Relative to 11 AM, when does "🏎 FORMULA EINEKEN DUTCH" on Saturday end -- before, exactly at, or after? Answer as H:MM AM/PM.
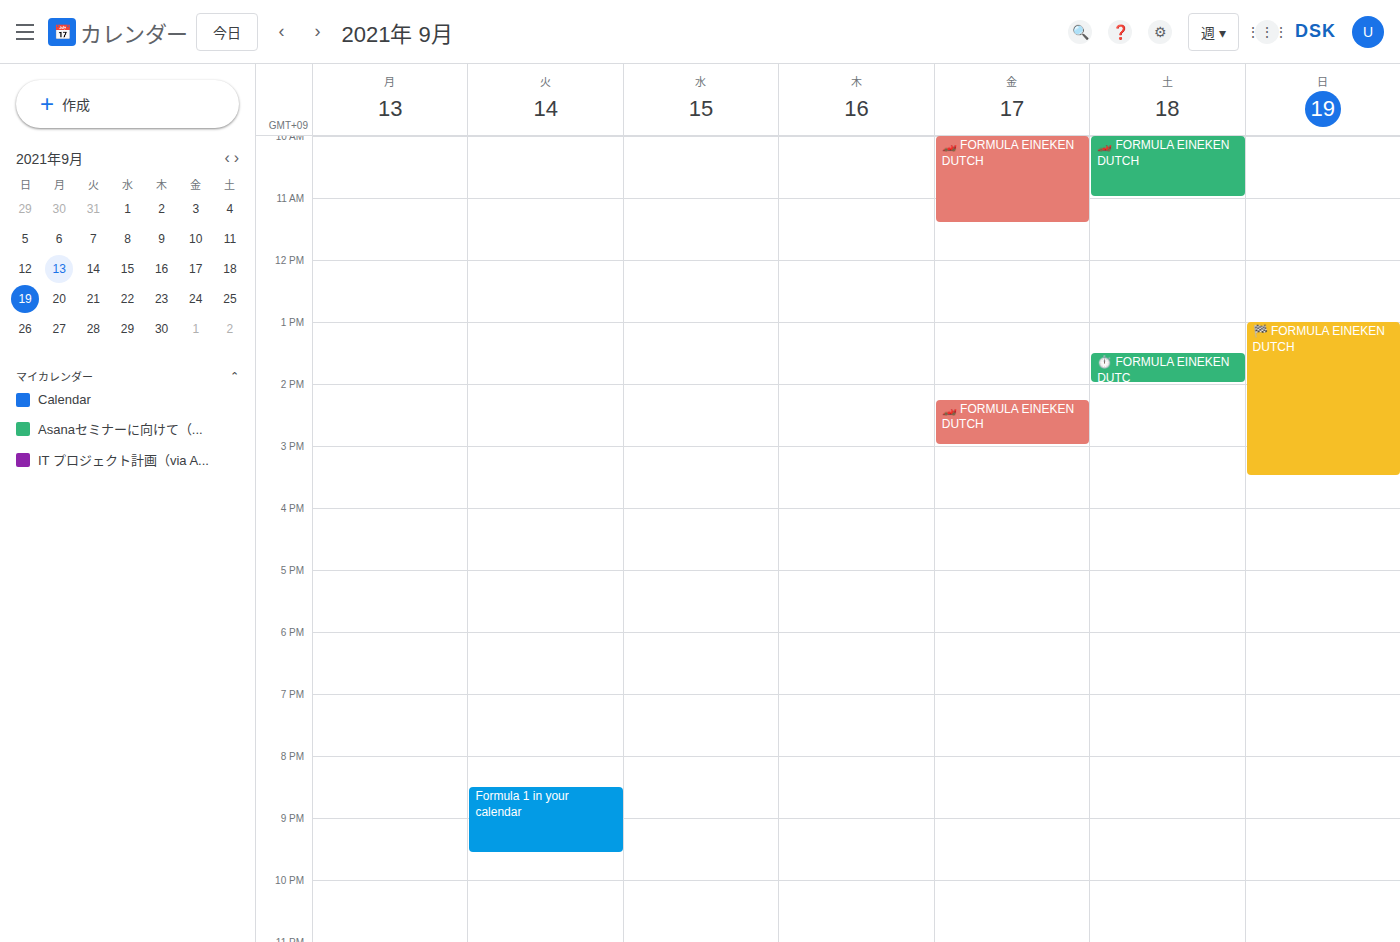
11:00 AM -- exactly at 11 AM, on the 11 AM line.